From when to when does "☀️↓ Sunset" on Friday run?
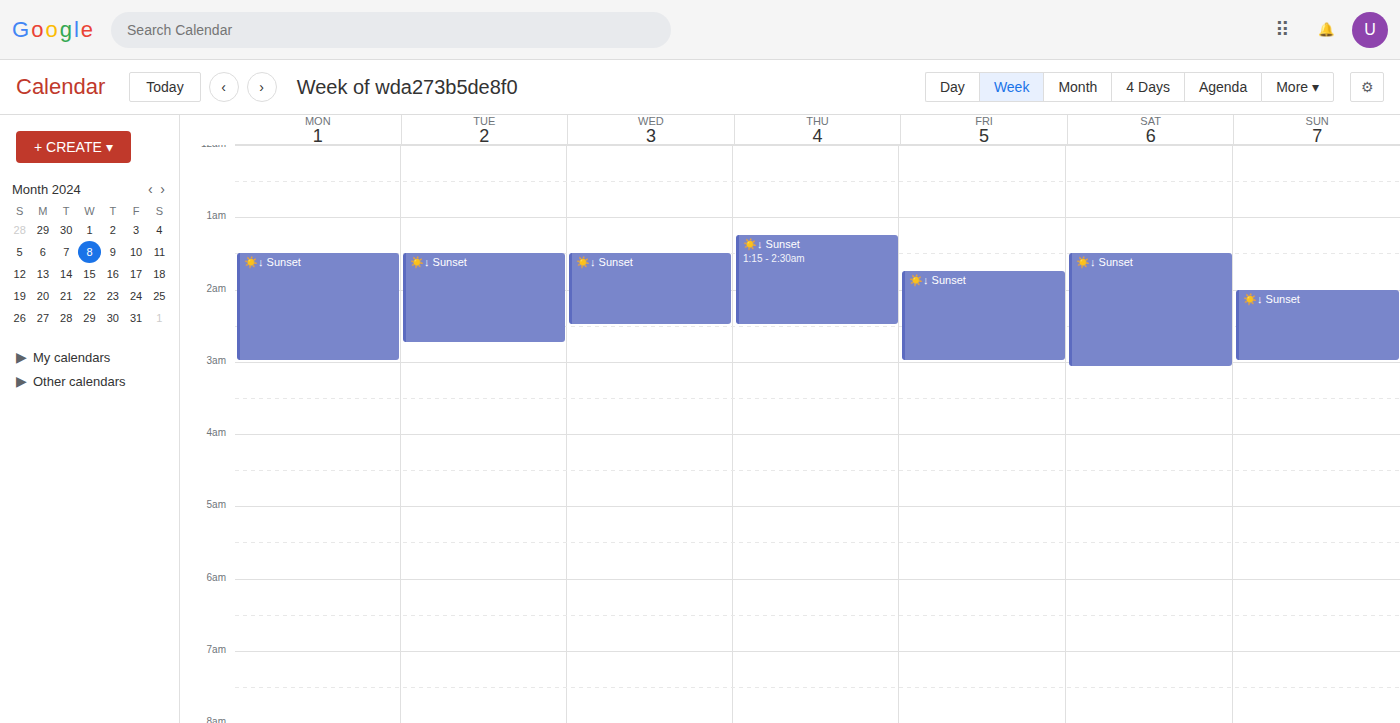
1:45 AM to 3:00 AM